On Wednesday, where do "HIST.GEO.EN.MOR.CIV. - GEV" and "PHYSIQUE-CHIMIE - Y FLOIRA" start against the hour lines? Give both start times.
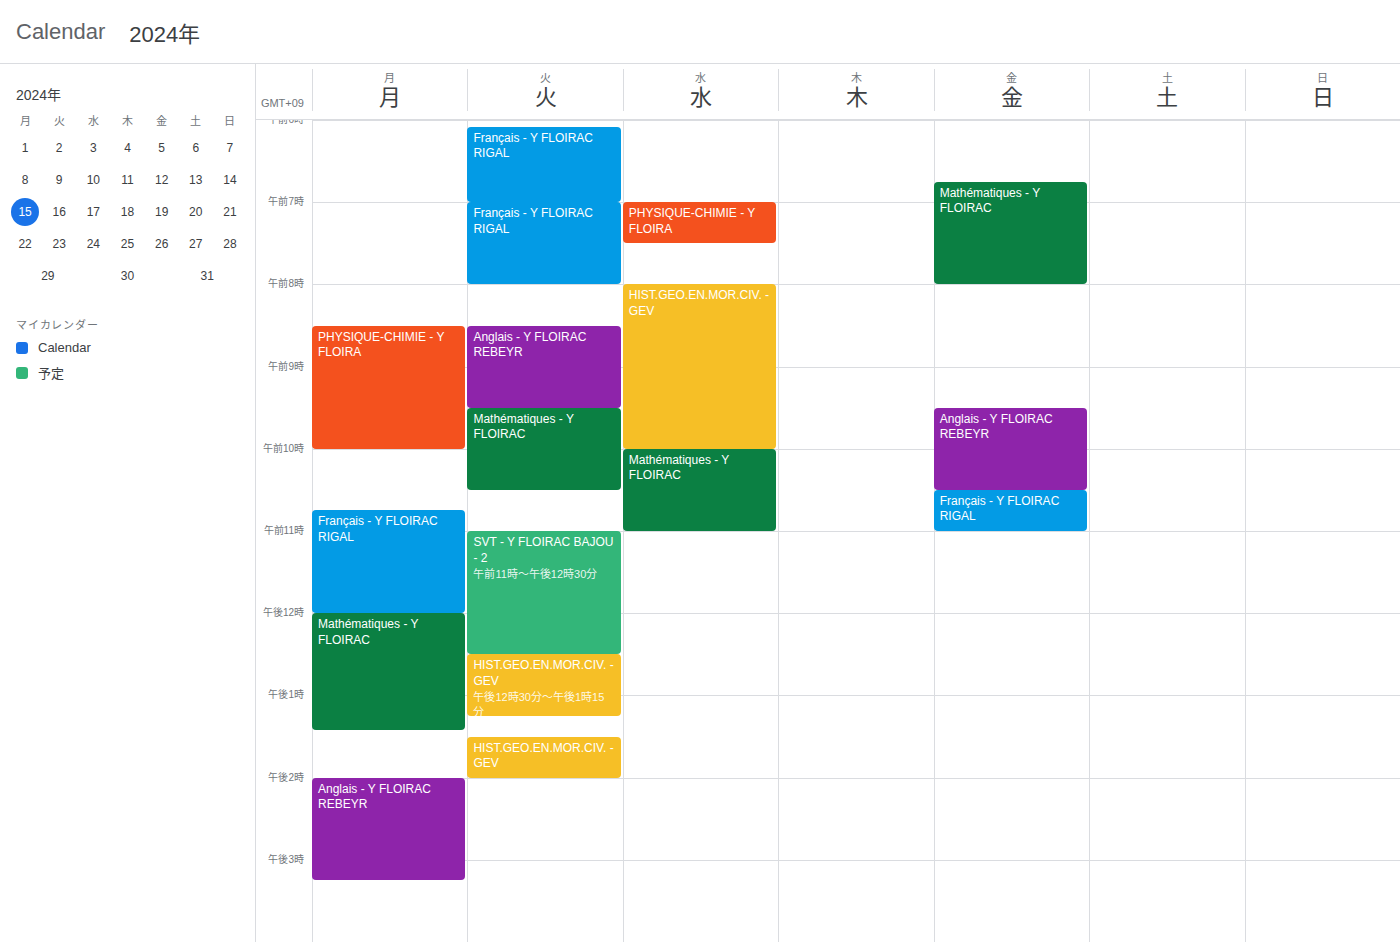
"HIST.GEO.EN.MOR.CIV. - GEV": 8:00 AM, exactly on the 8 AM line. "PHYSIQUE-CHIMIE - Y FLOIRA": 7:00 AM, exactly on the 7 AM line.